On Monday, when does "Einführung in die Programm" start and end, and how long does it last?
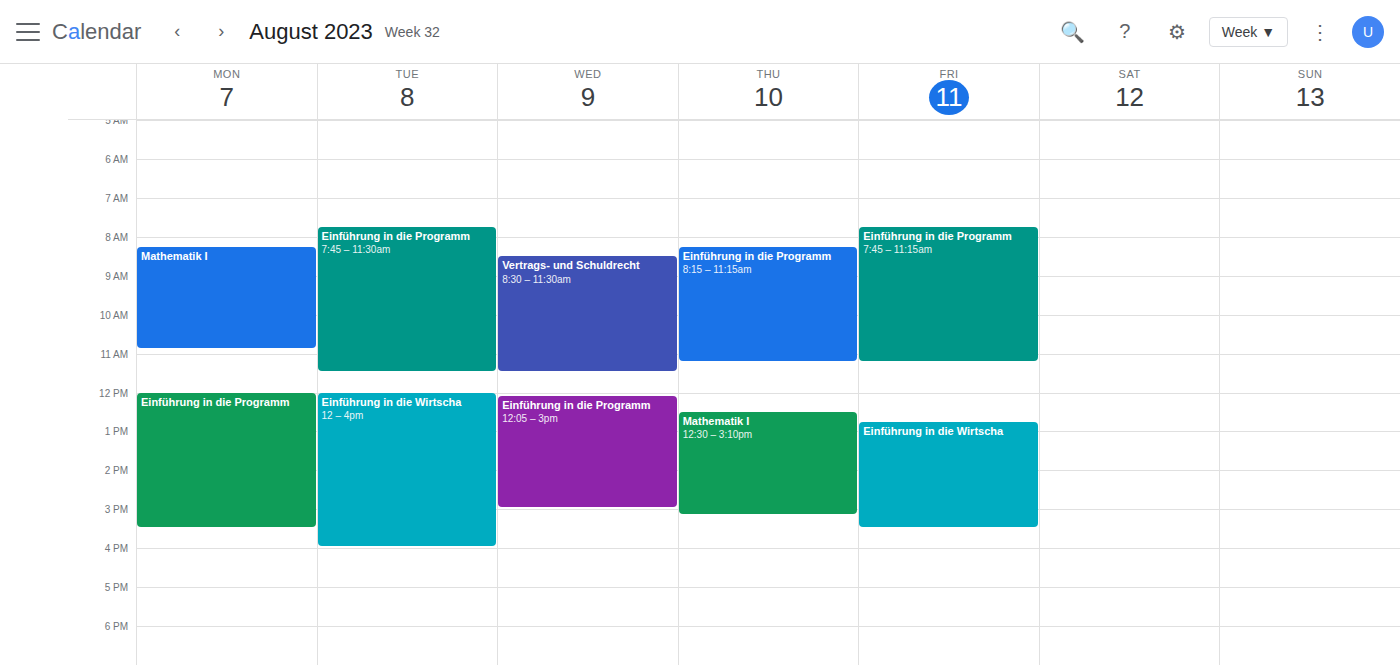
12:00 PM to 3:30 PM, 3 hours 30 minutes